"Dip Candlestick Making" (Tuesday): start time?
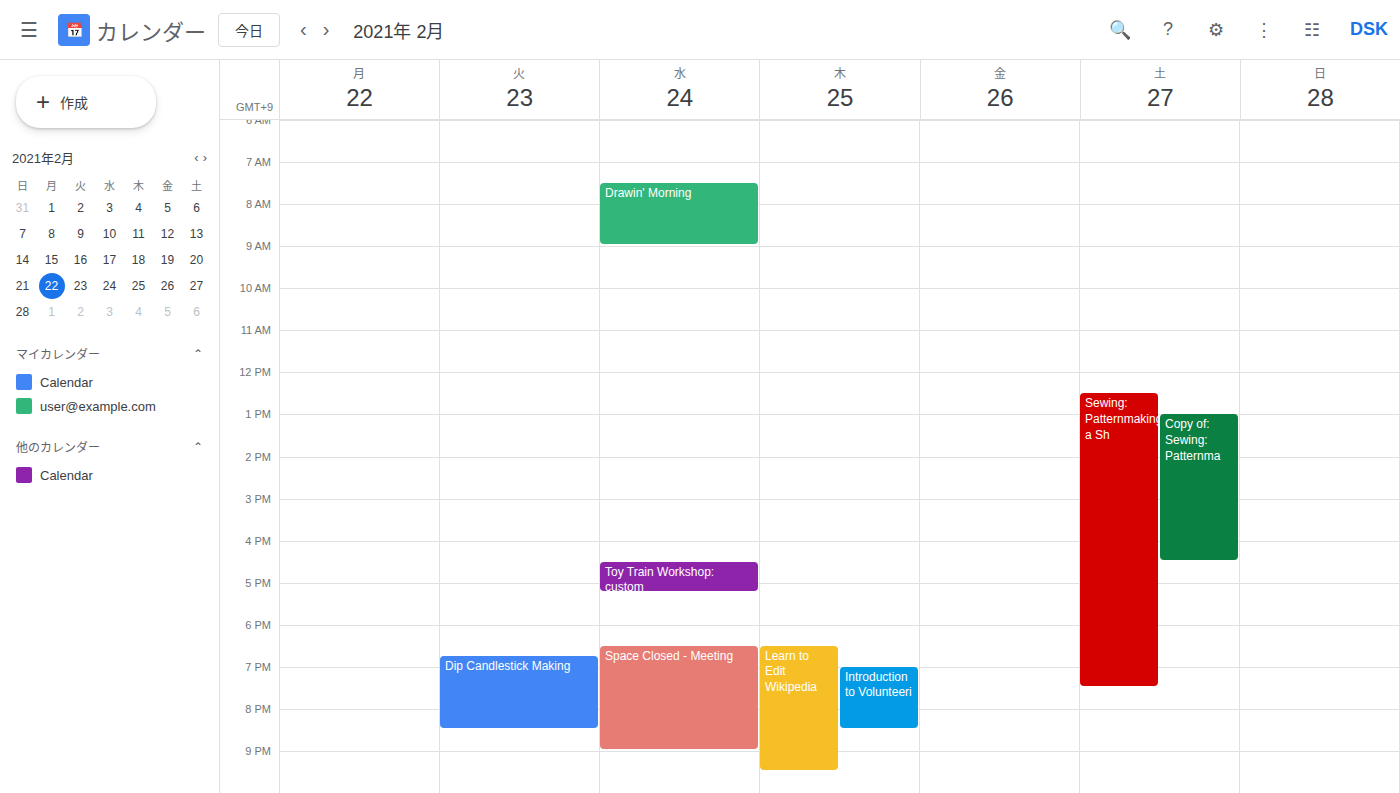
18:45